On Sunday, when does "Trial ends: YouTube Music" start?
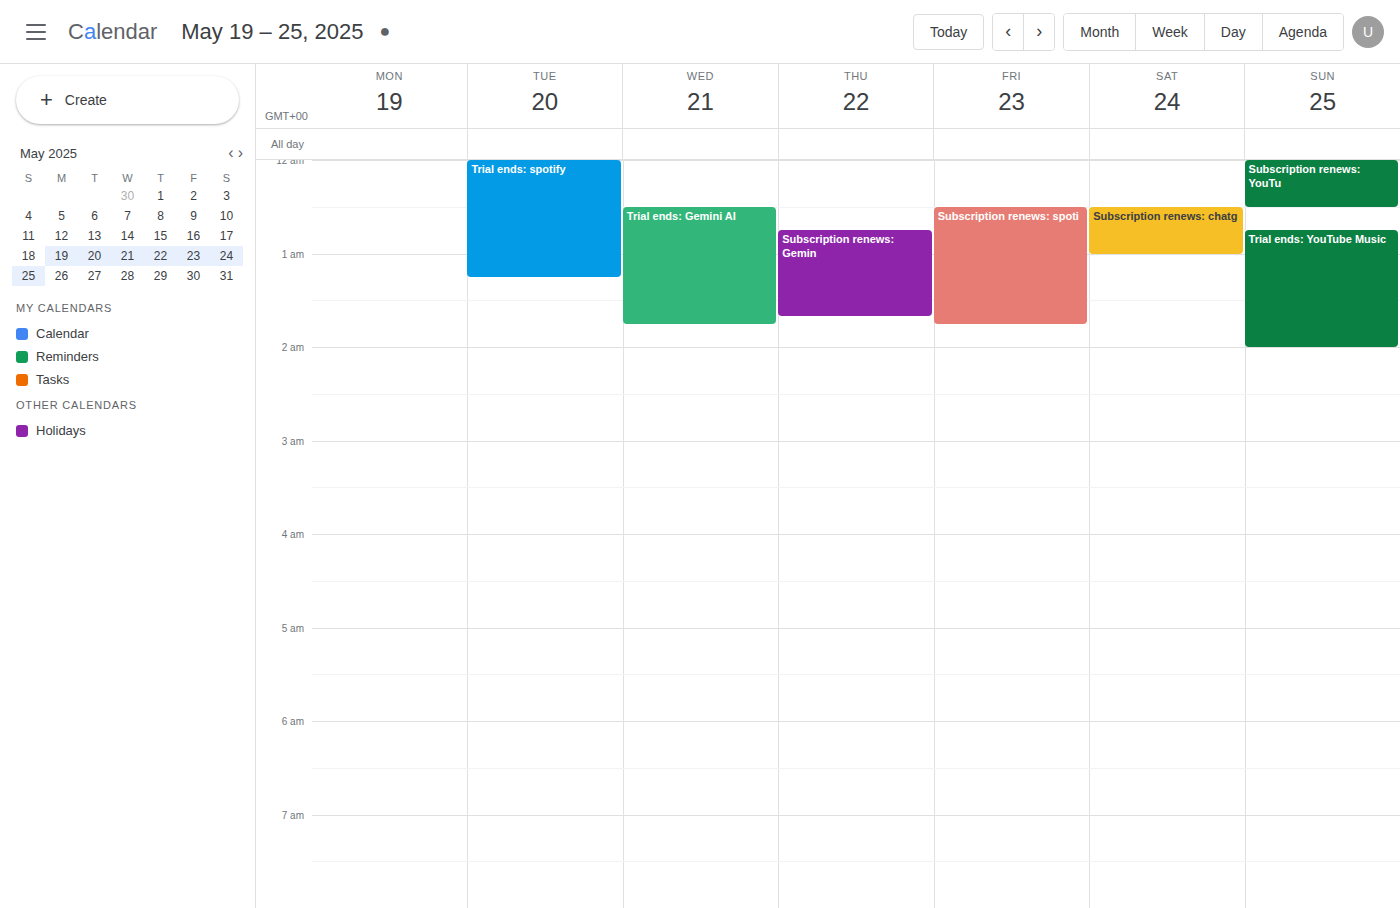
12:45 AM